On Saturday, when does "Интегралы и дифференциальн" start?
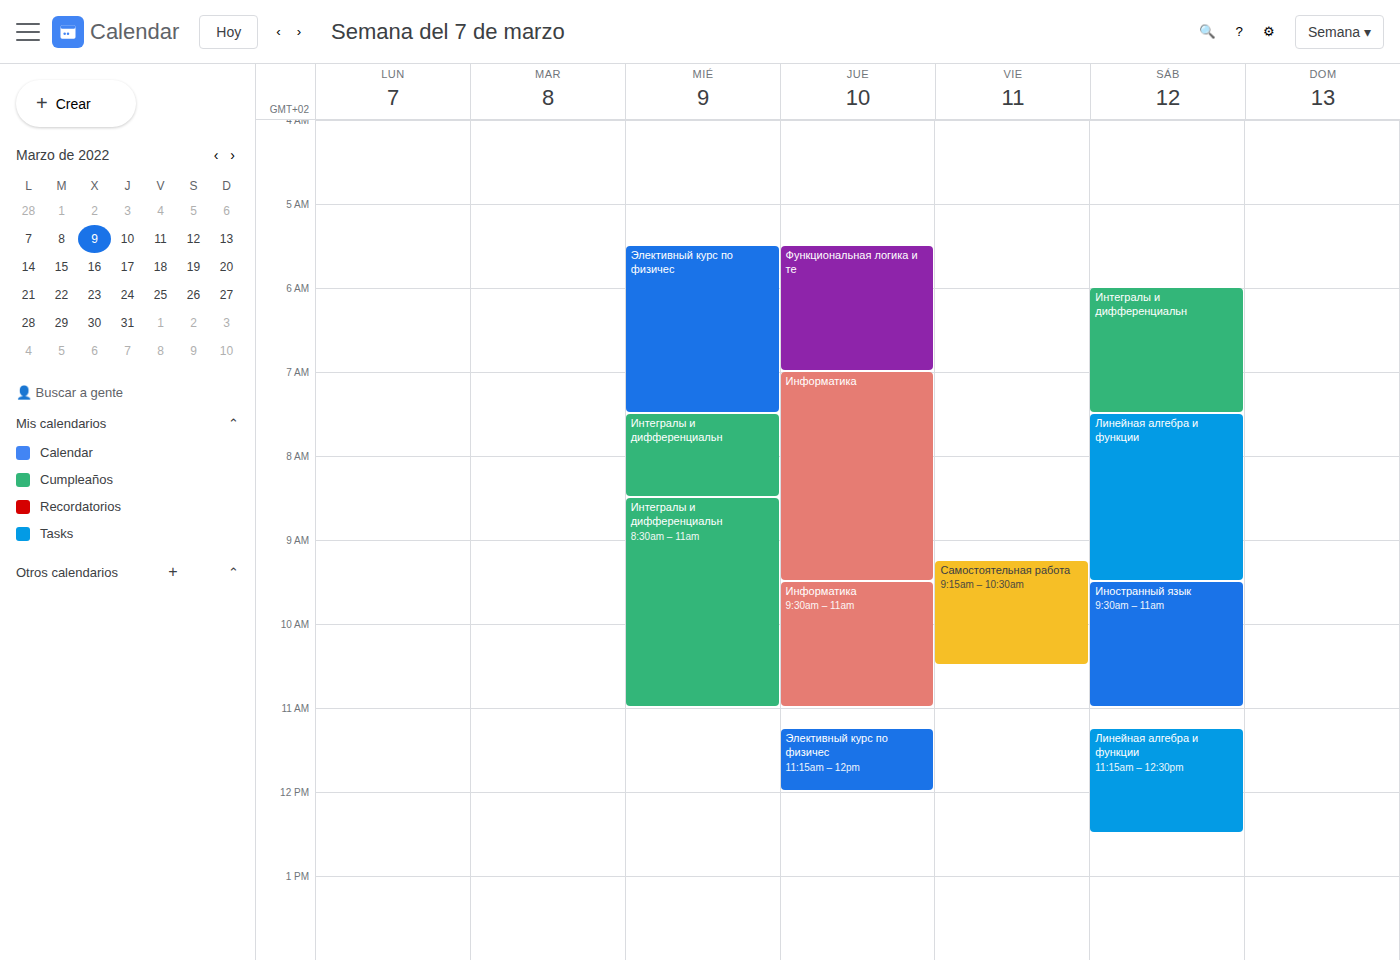
6:00 AM